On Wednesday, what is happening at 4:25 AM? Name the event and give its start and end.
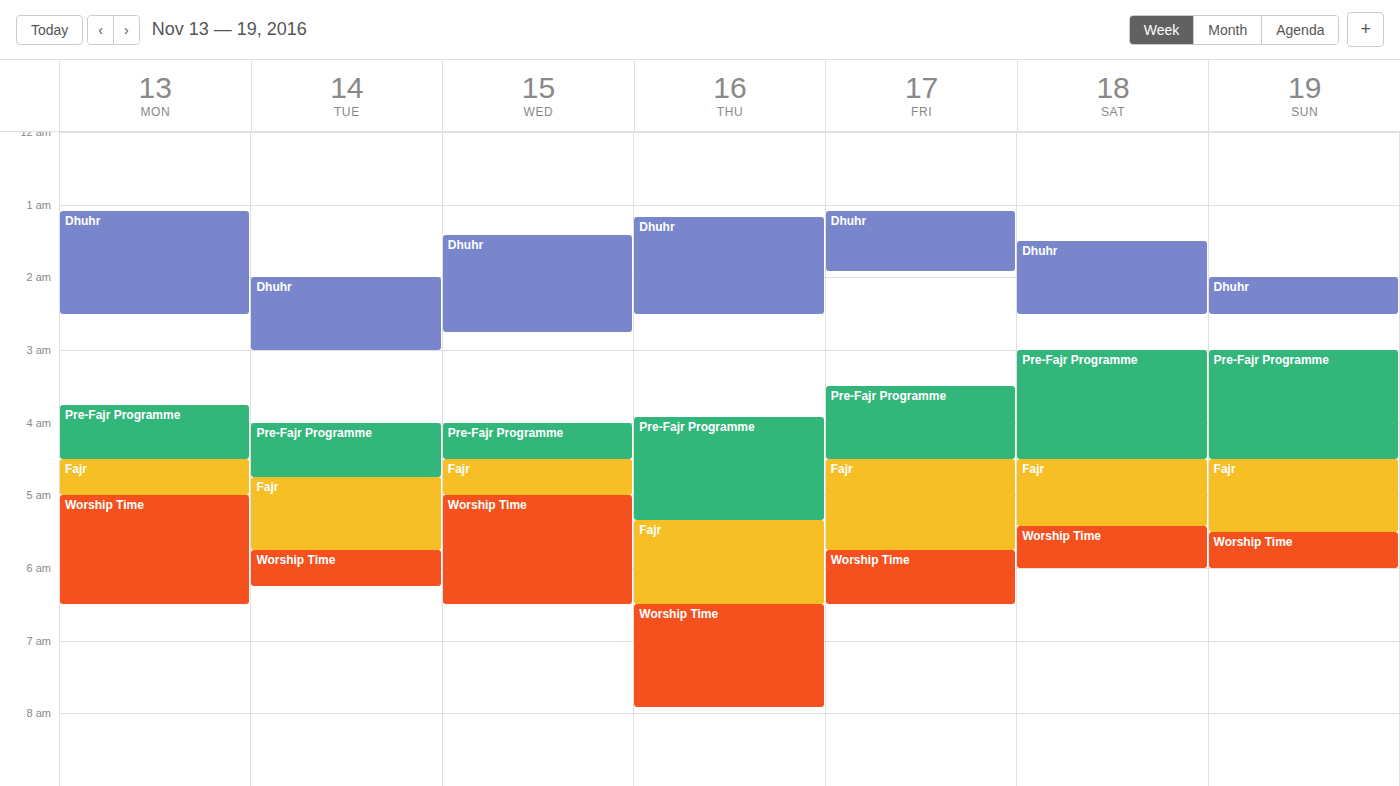
"Pre-Fajr Programme", 4:00 AM to 4:30 AM